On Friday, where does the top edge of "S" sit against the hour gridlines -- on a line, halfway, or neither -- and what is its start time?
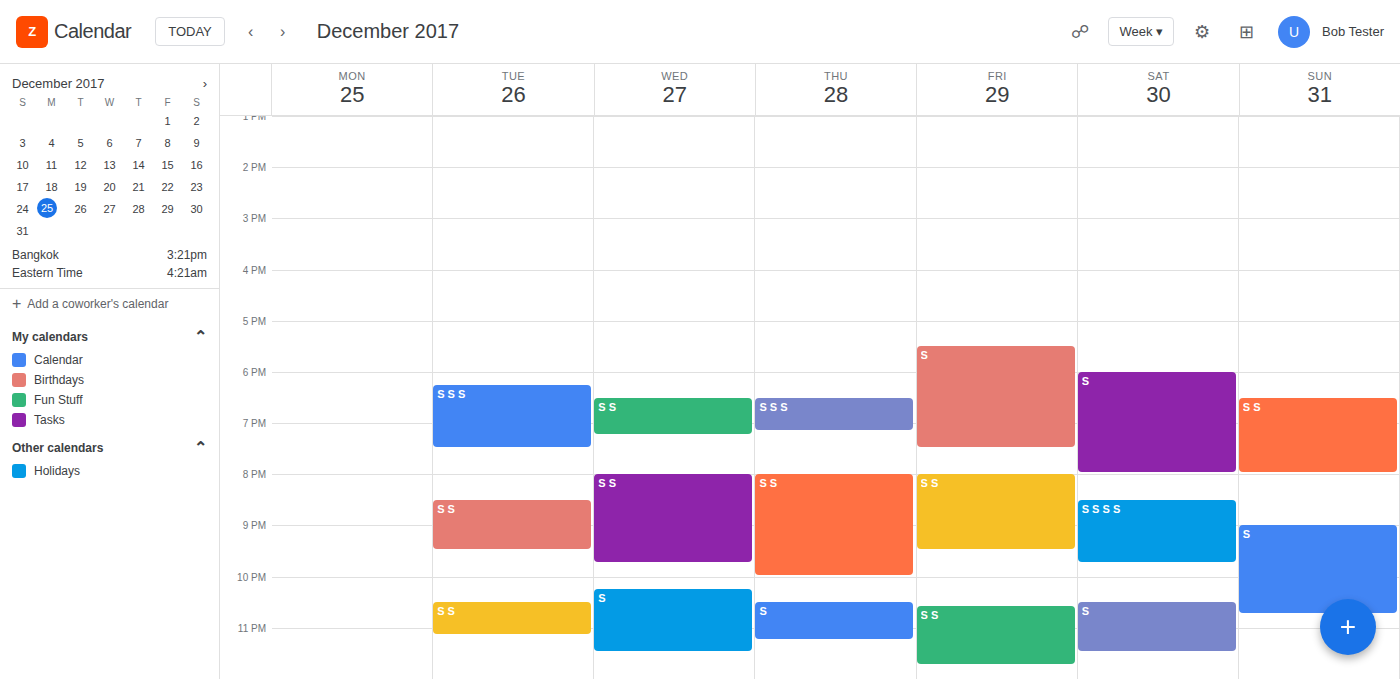
5:30 PM -- halfway between the 5 PM and 6 PM lines.